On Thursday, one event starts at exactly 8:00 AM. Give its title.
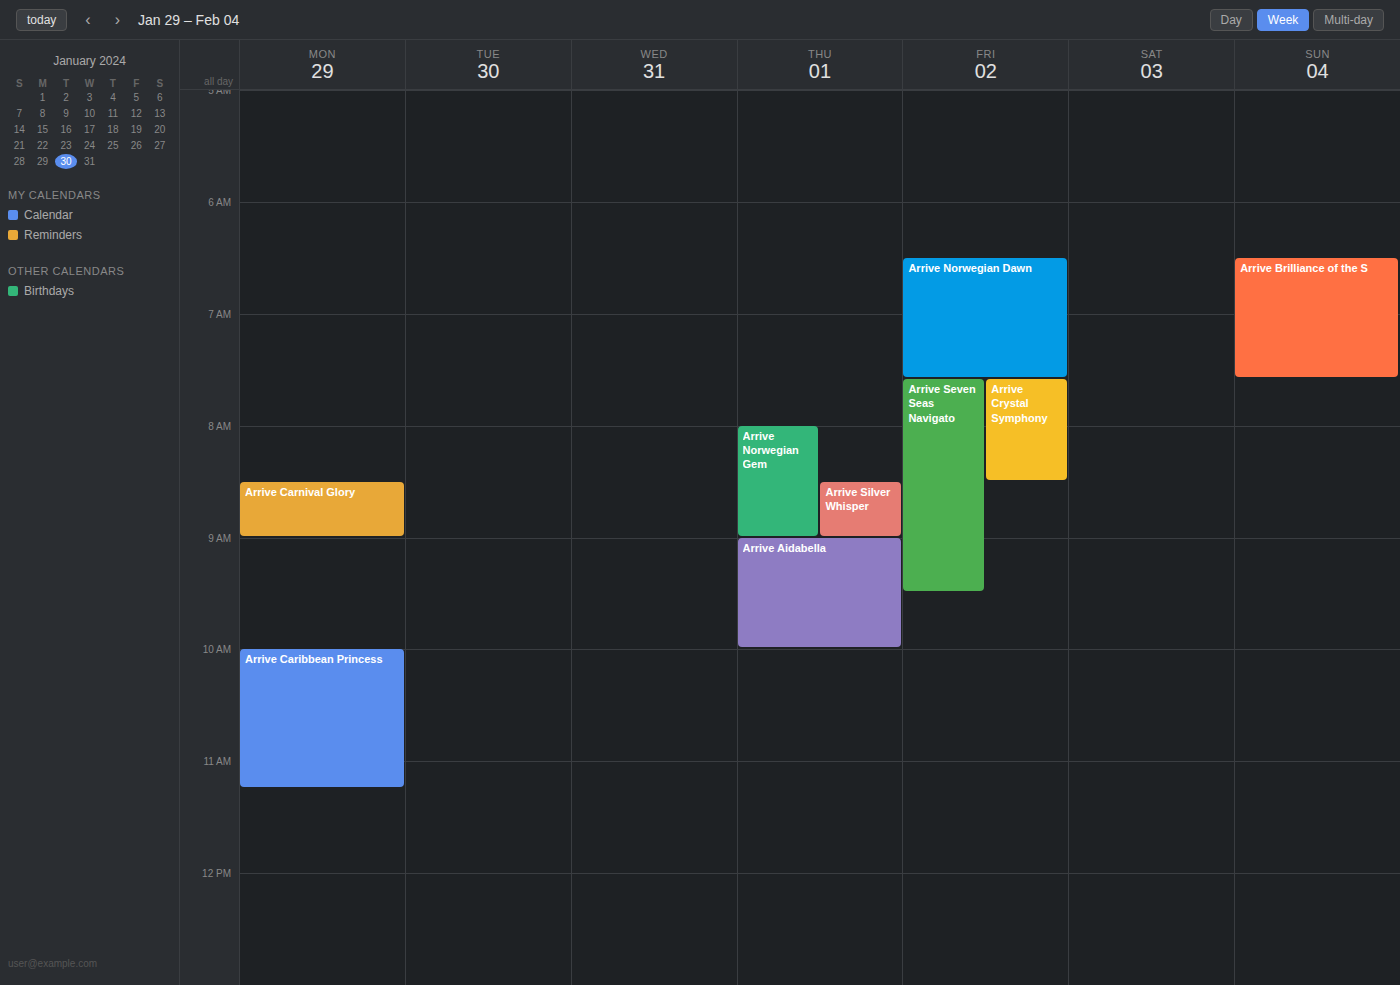
"Arrive Norwegian Gem"